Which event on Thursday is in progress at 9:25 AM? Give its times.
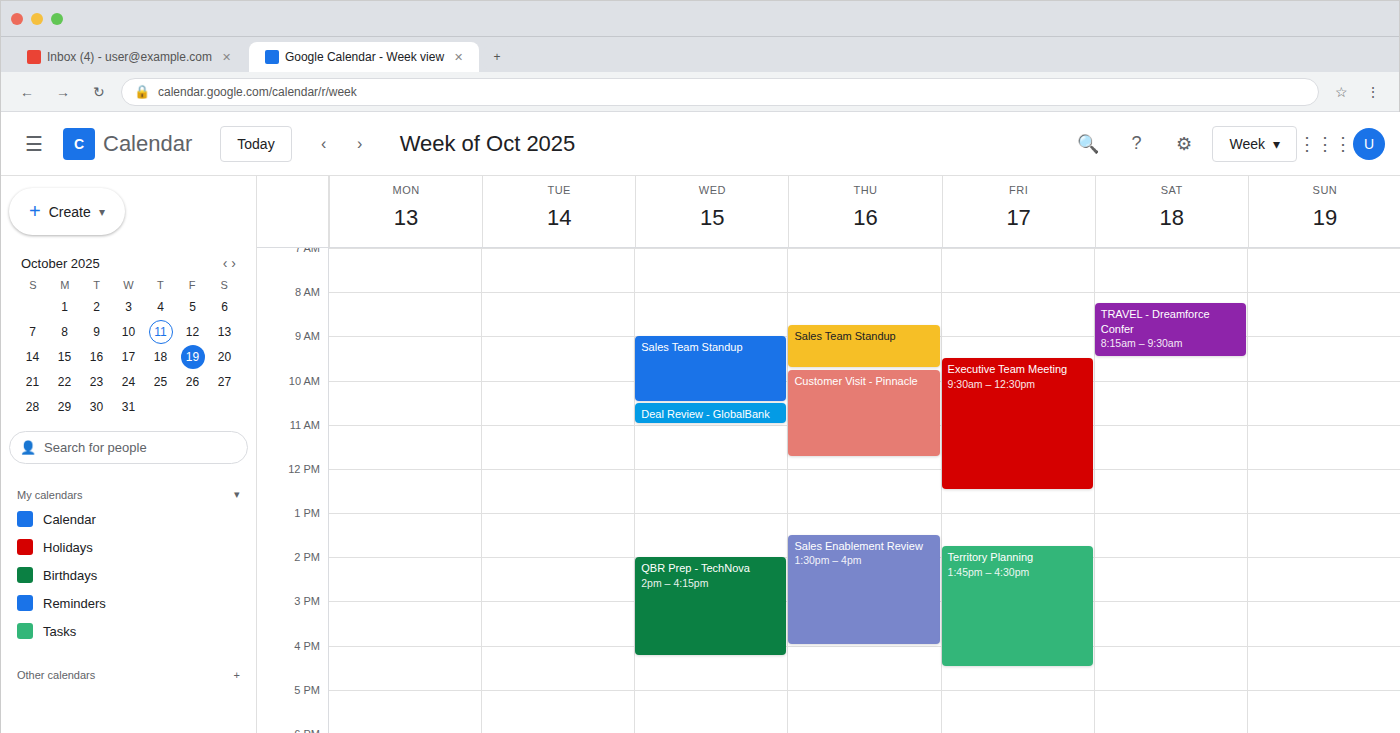
"Sales Team Standup", 8:45 AM to 9:45 AM